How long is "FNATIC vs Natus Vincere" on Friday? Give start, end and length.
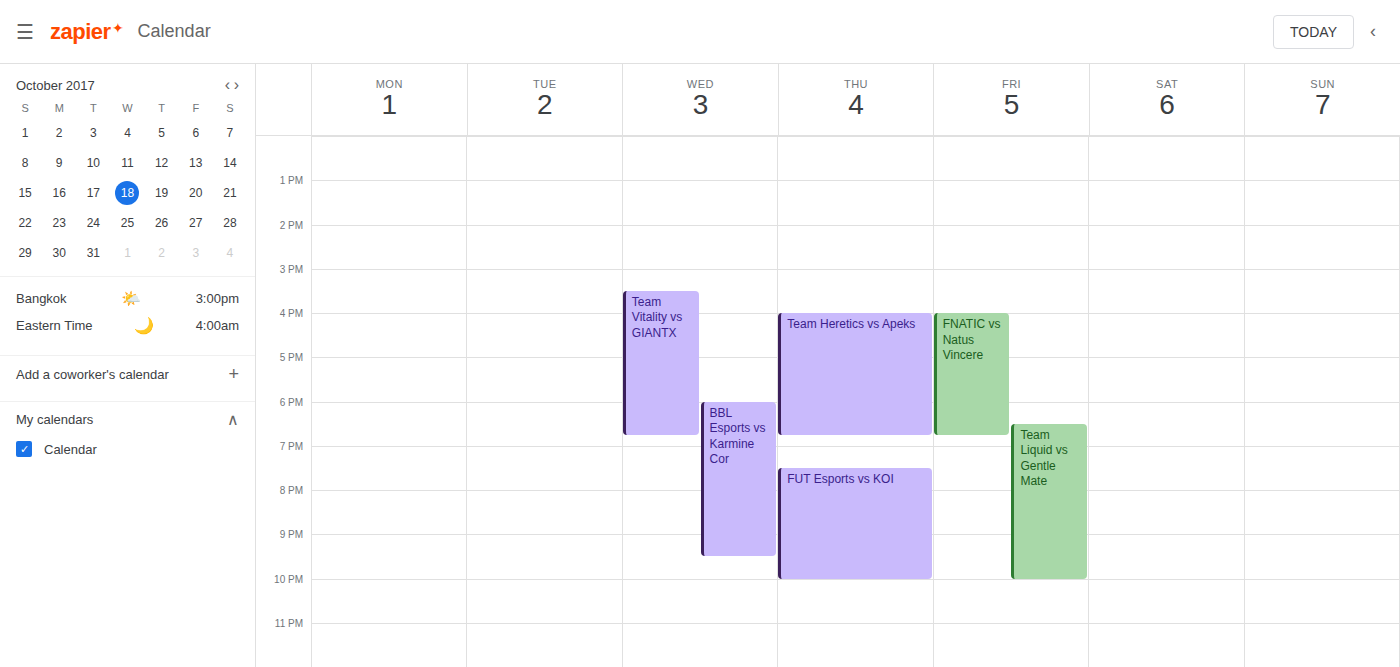
4:00 PM to 6:45 PM, 2 hours 45 minutes